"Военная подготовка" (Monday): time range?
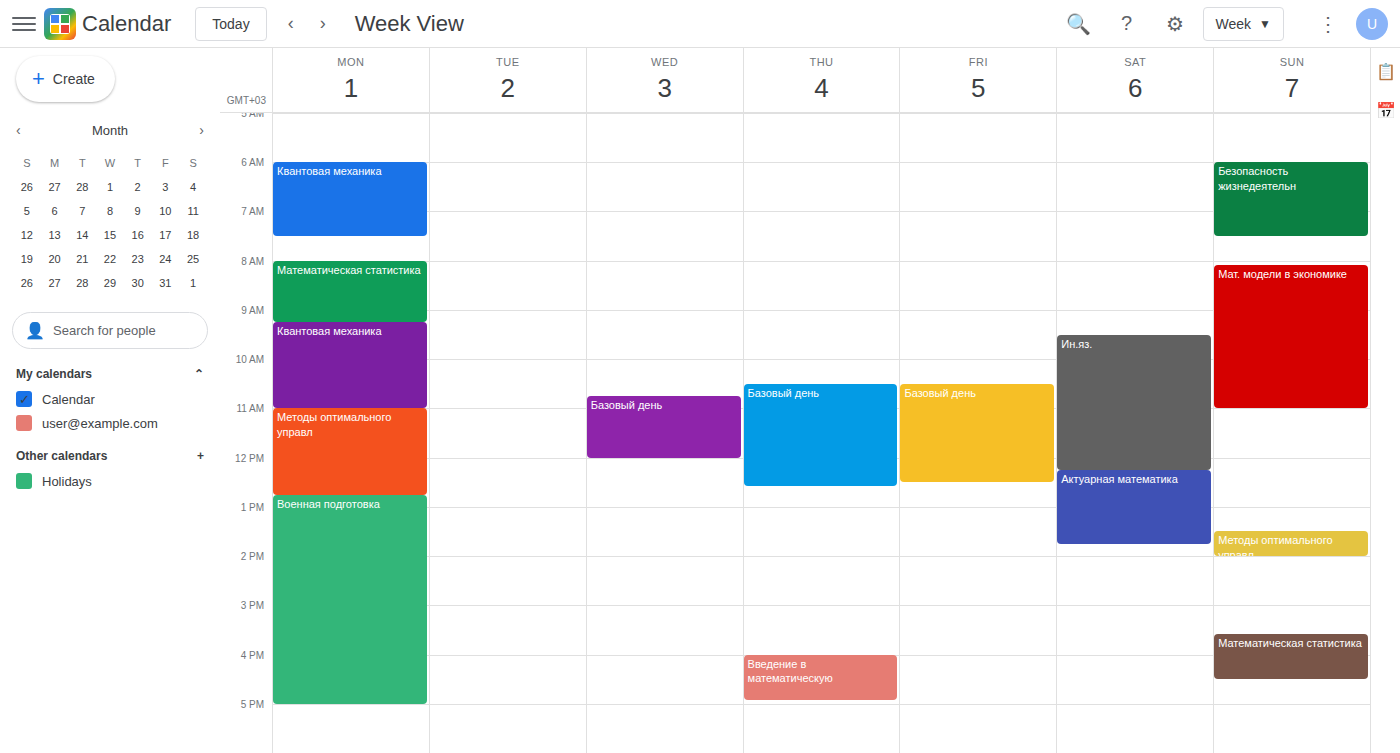
12:45 to 17:00